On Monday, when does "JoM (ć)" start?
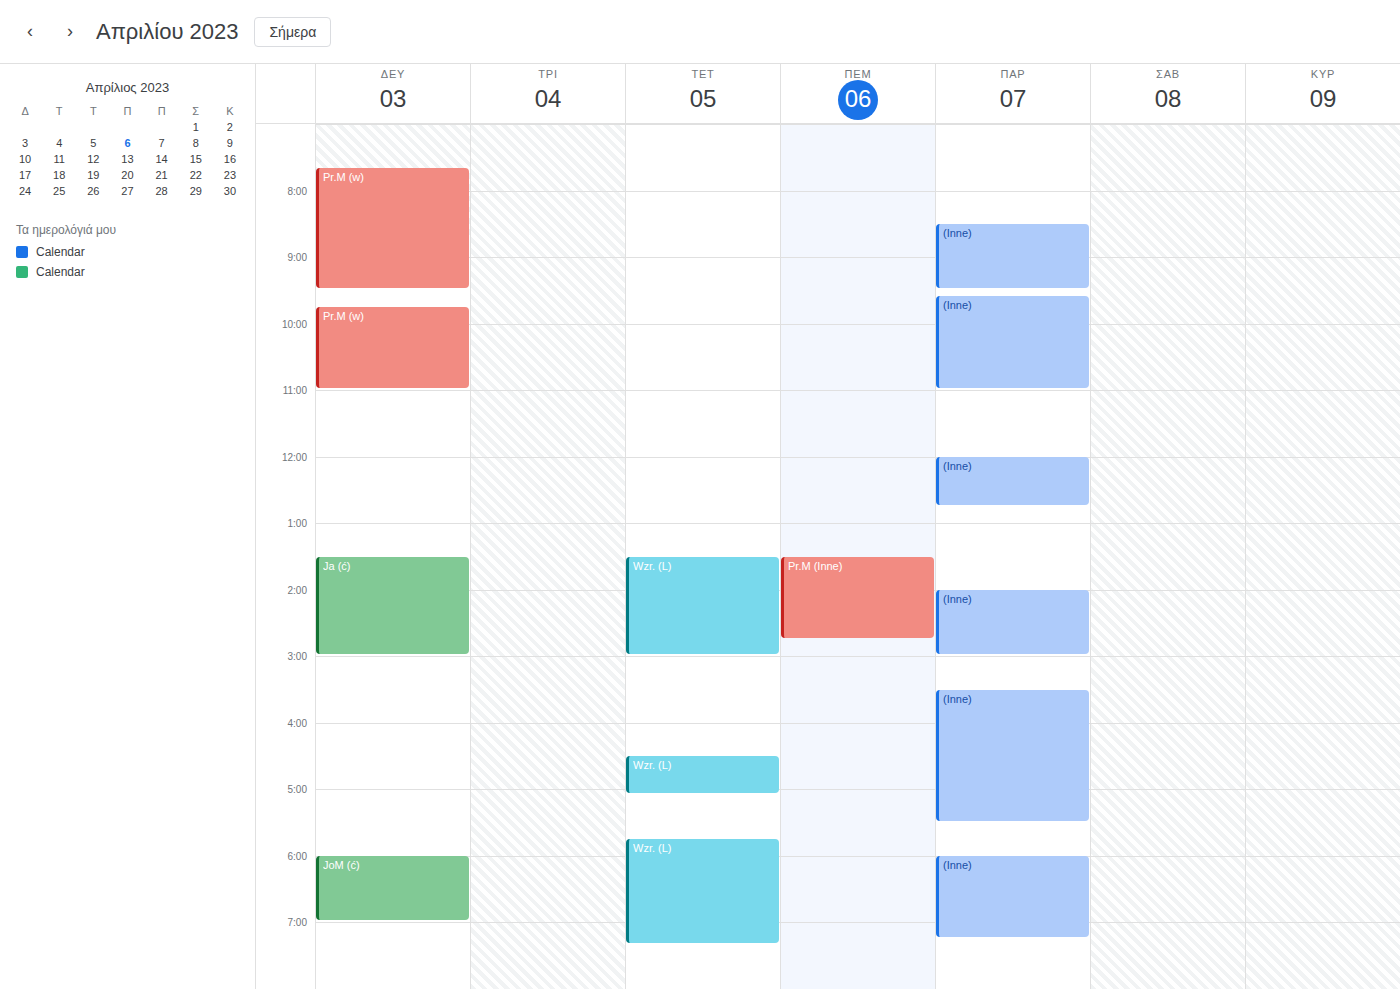
6:00 PM